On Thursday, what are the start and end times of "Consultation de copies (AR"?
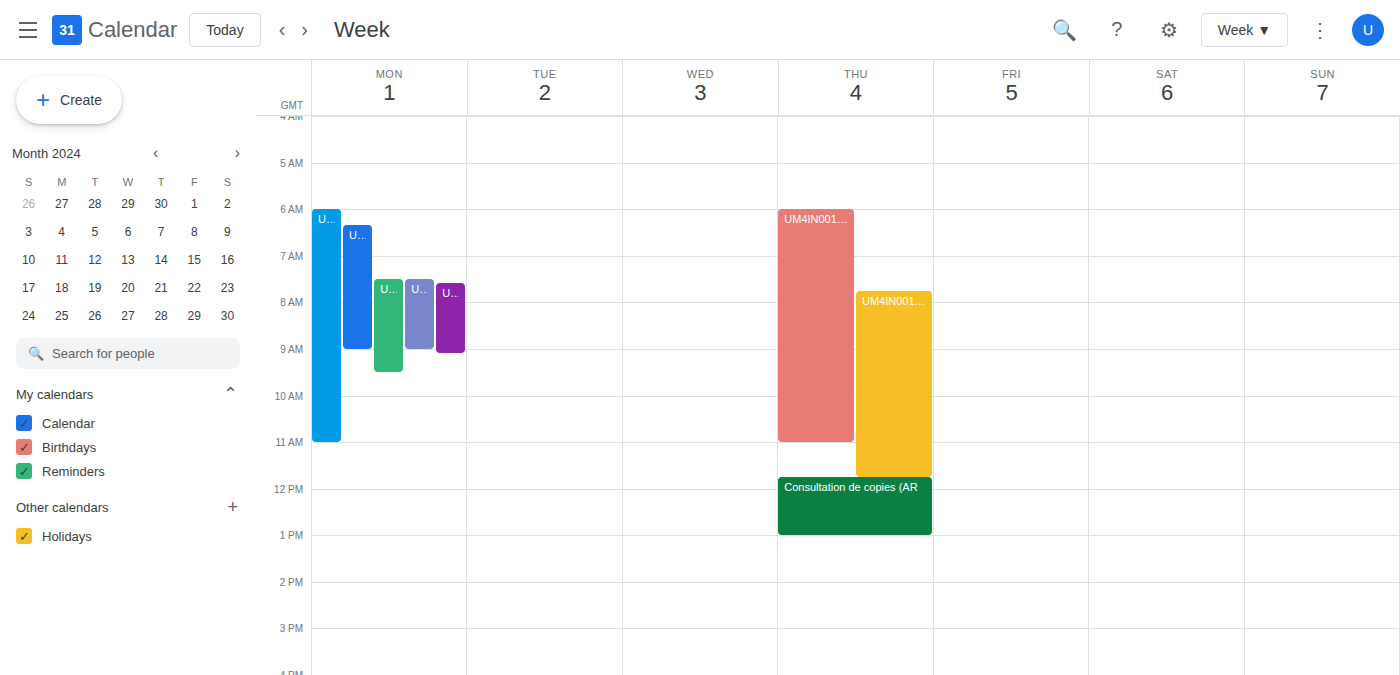
11:45 AM to 1:00 PM